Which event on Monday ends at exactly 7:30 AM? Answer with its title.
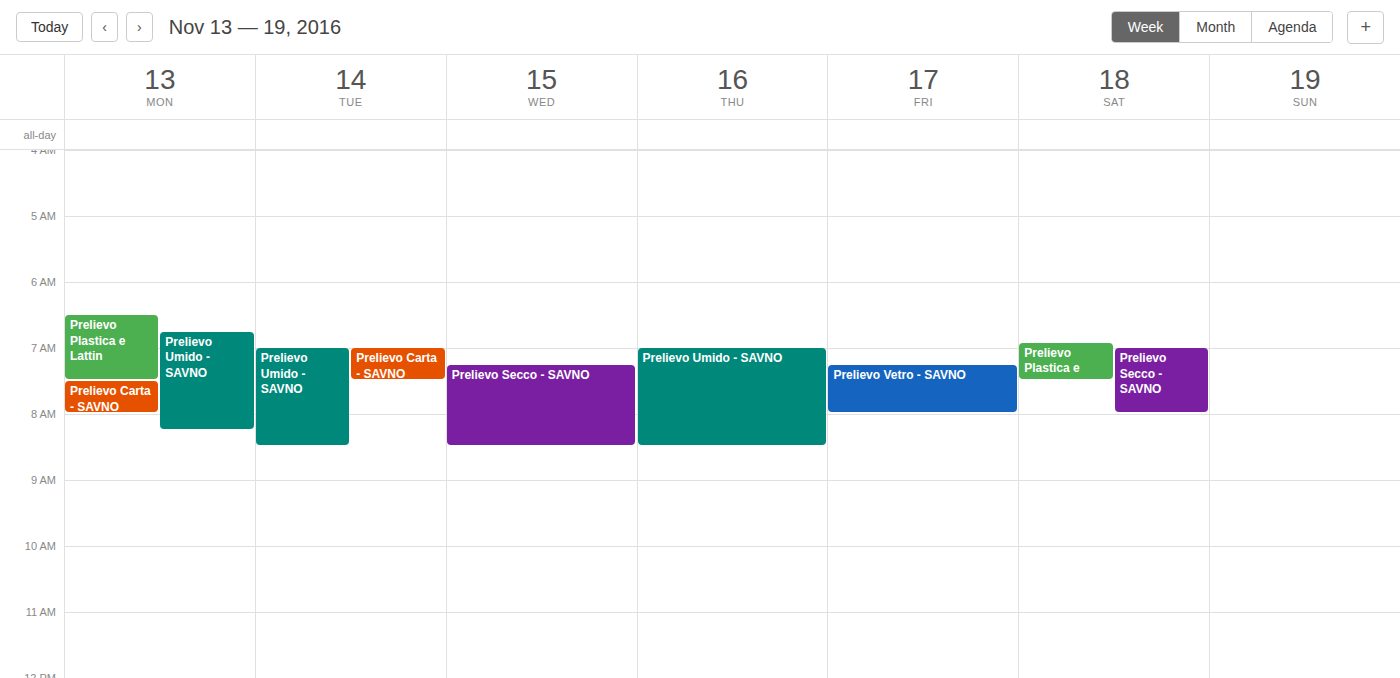
"Prelievo Plastica e Lattin"